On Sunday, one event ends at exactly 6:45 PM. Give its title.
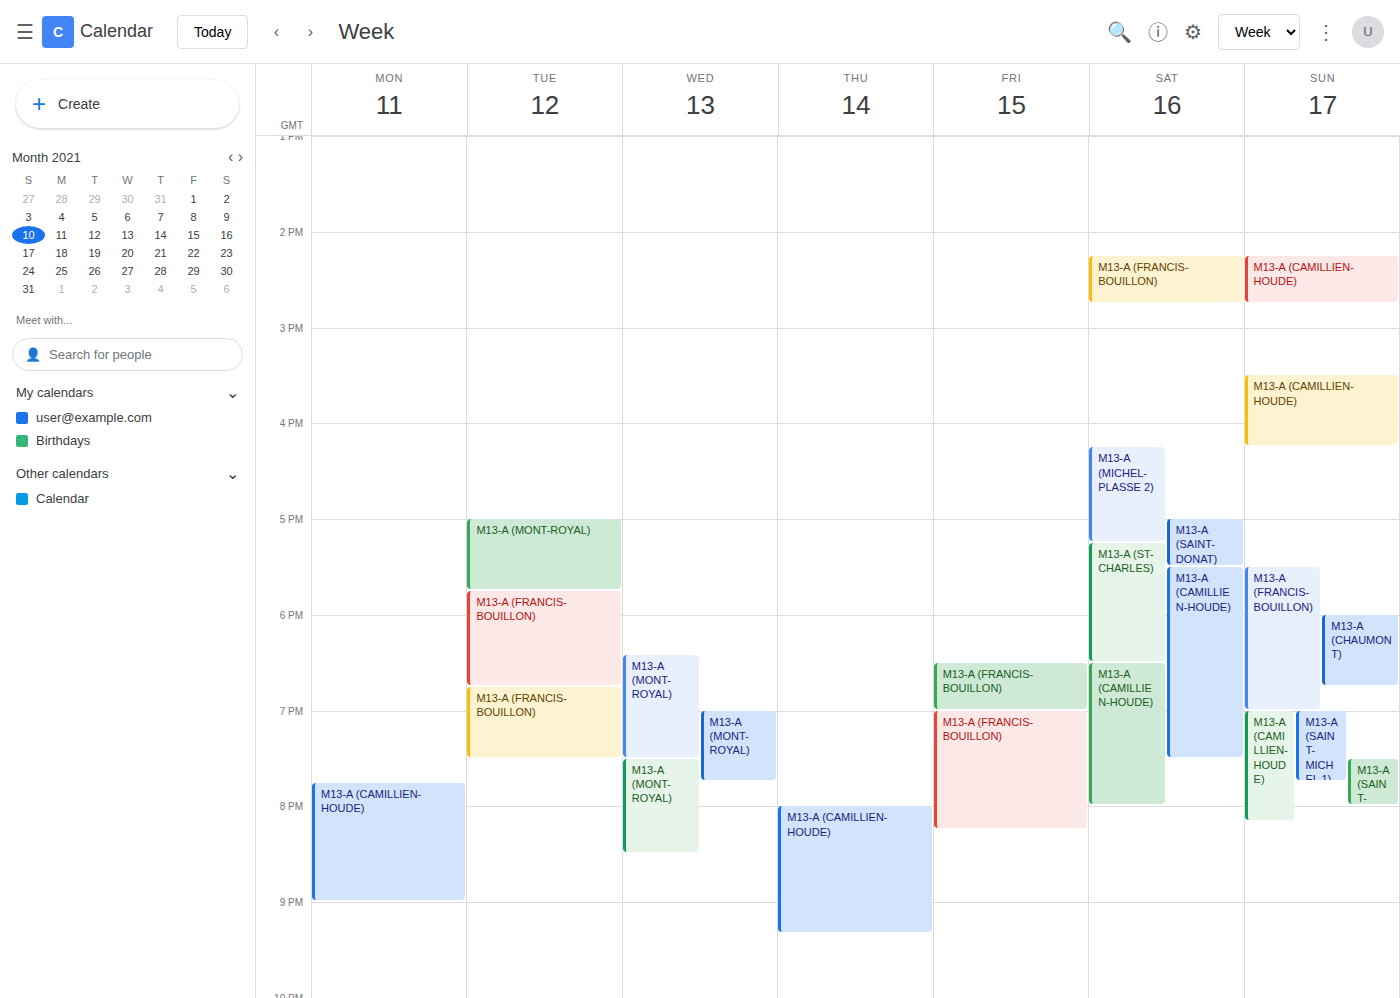
"M13-A (CHAUMONT)"